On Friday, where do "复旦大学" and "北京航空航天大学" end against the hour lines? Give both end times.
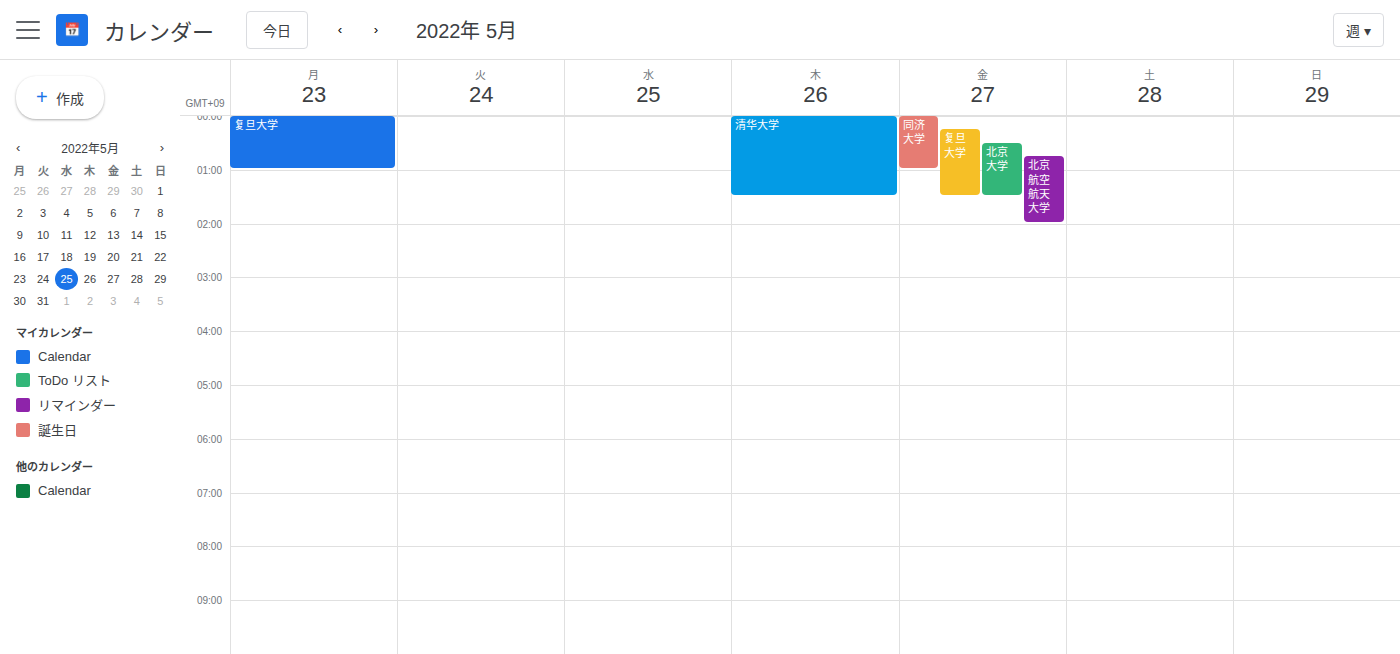
"复旦大学": 1:30 AM, halfway between the 1 AM and 2 AM lines. "北京航空航天大学": 2:00 AM, exactly on the 2 AM line.